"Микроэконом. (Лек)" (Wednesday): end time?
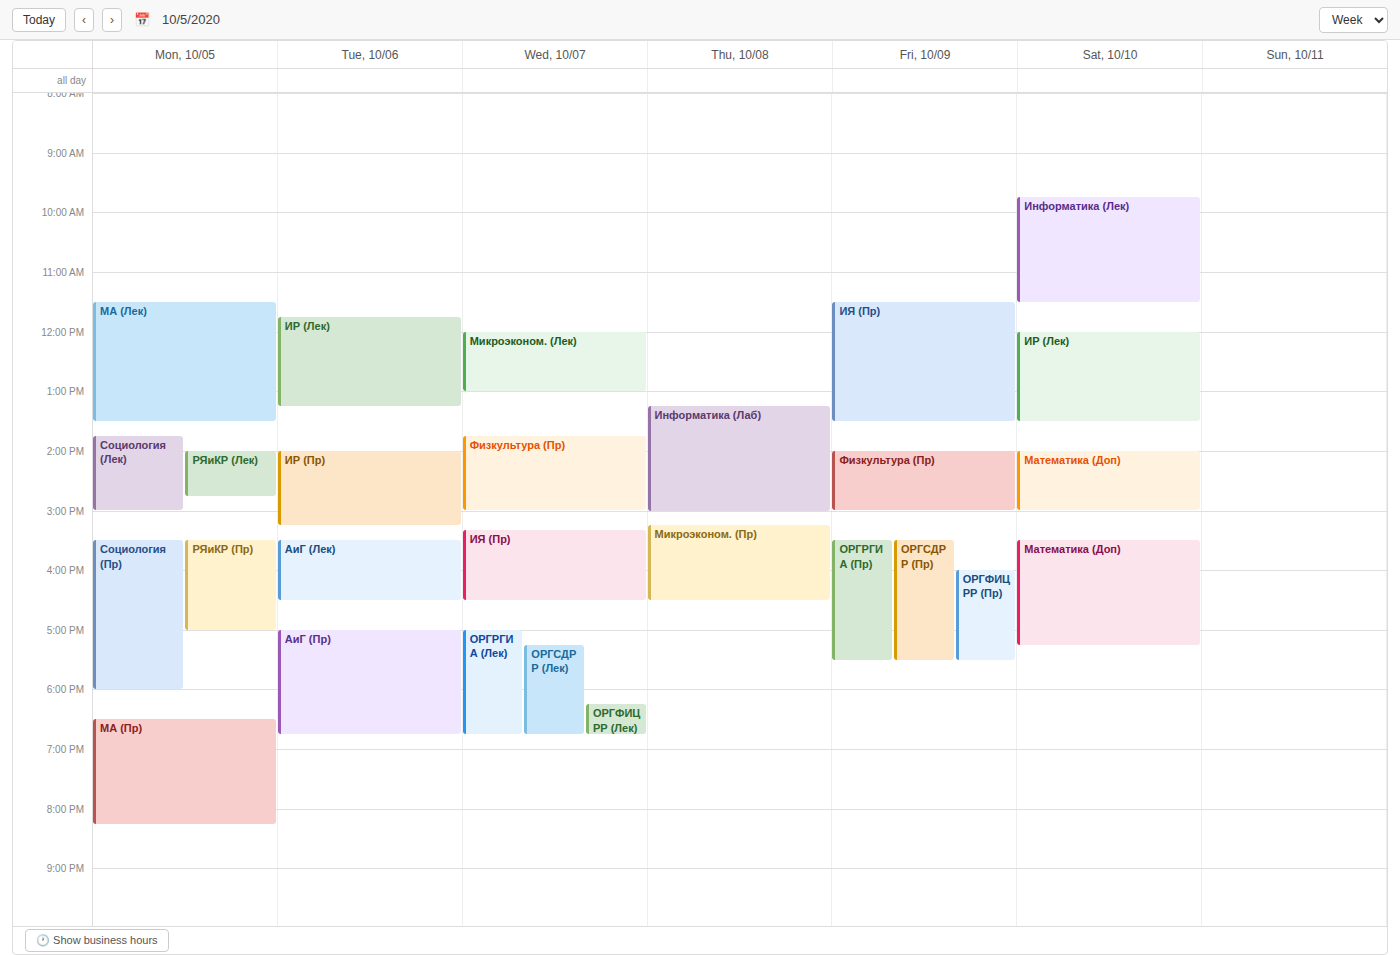
1:00 PM